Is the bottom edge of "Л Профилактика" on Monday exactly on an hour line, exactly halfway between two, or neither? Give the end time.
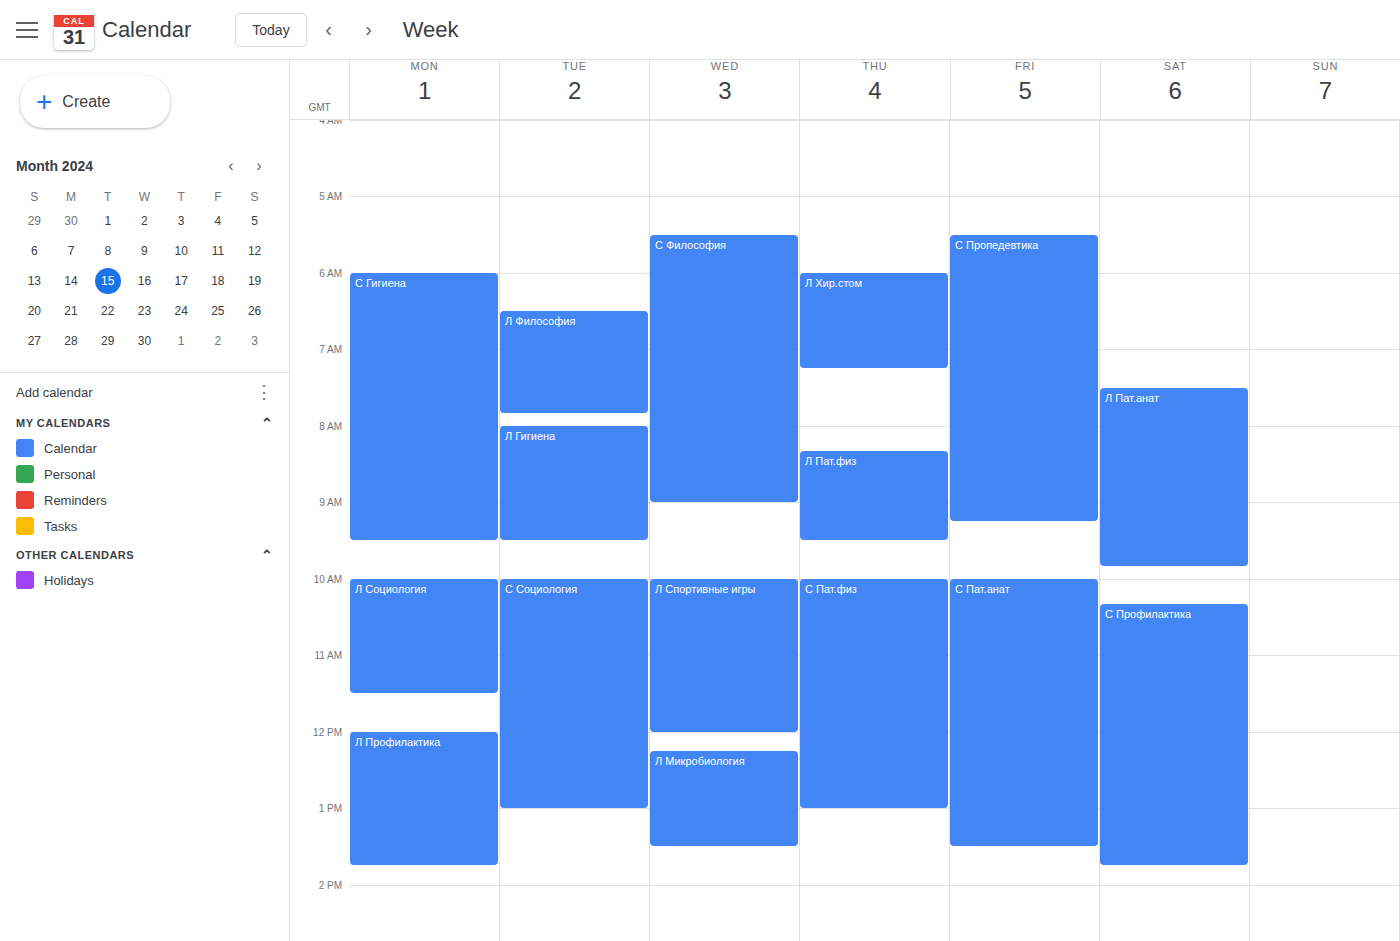
1:45 PM -- neither: three quarters of the way from the 1 PM line to the 2 PM line.